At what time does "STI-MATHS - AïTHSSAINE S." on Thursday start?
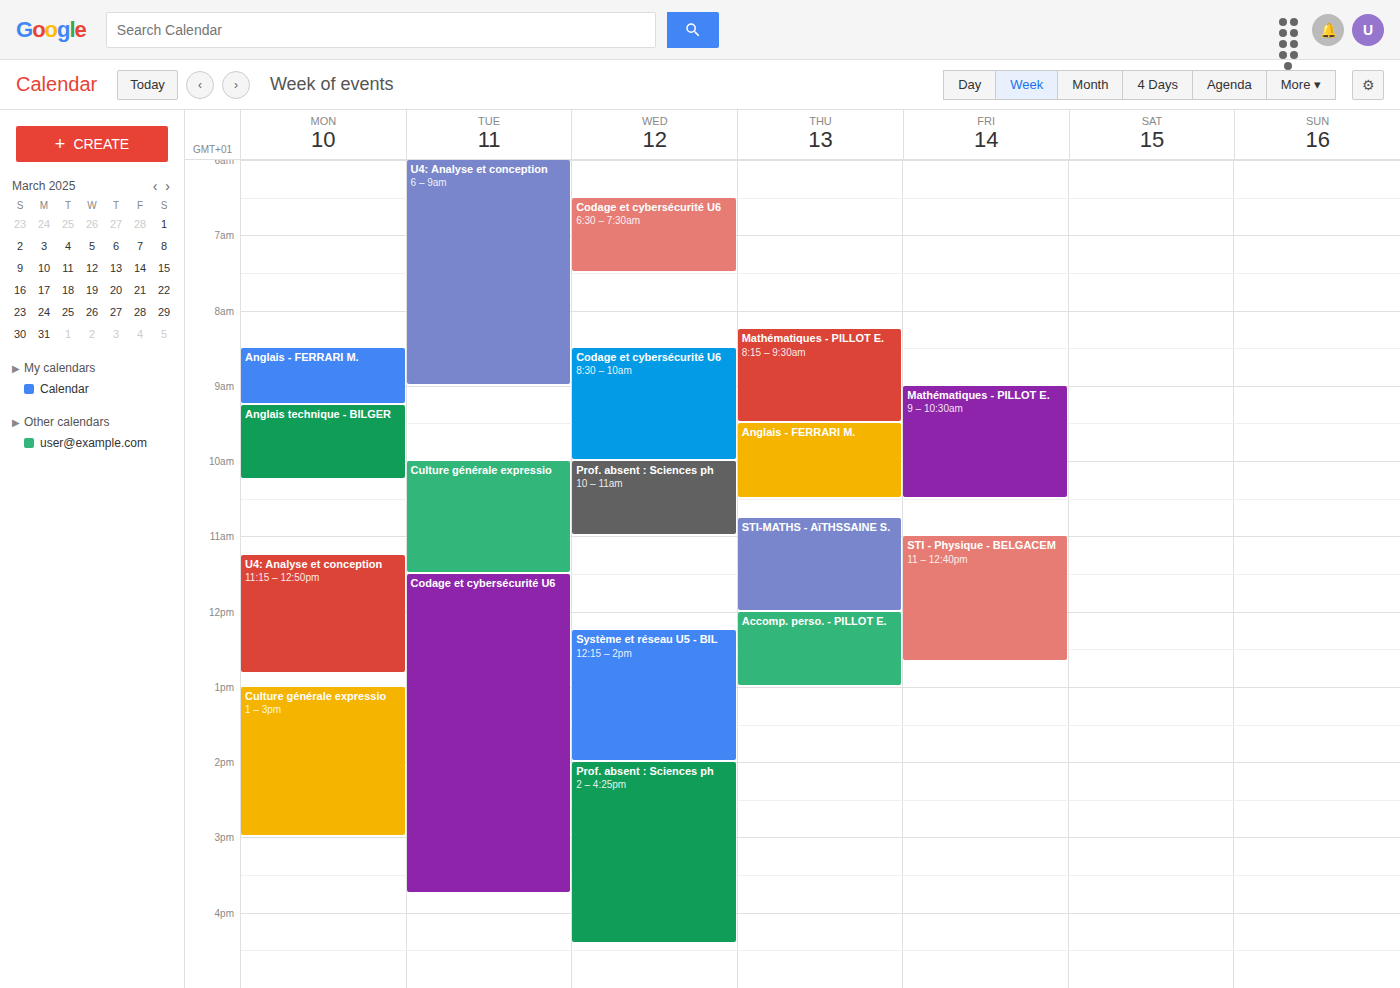
10:45 AM